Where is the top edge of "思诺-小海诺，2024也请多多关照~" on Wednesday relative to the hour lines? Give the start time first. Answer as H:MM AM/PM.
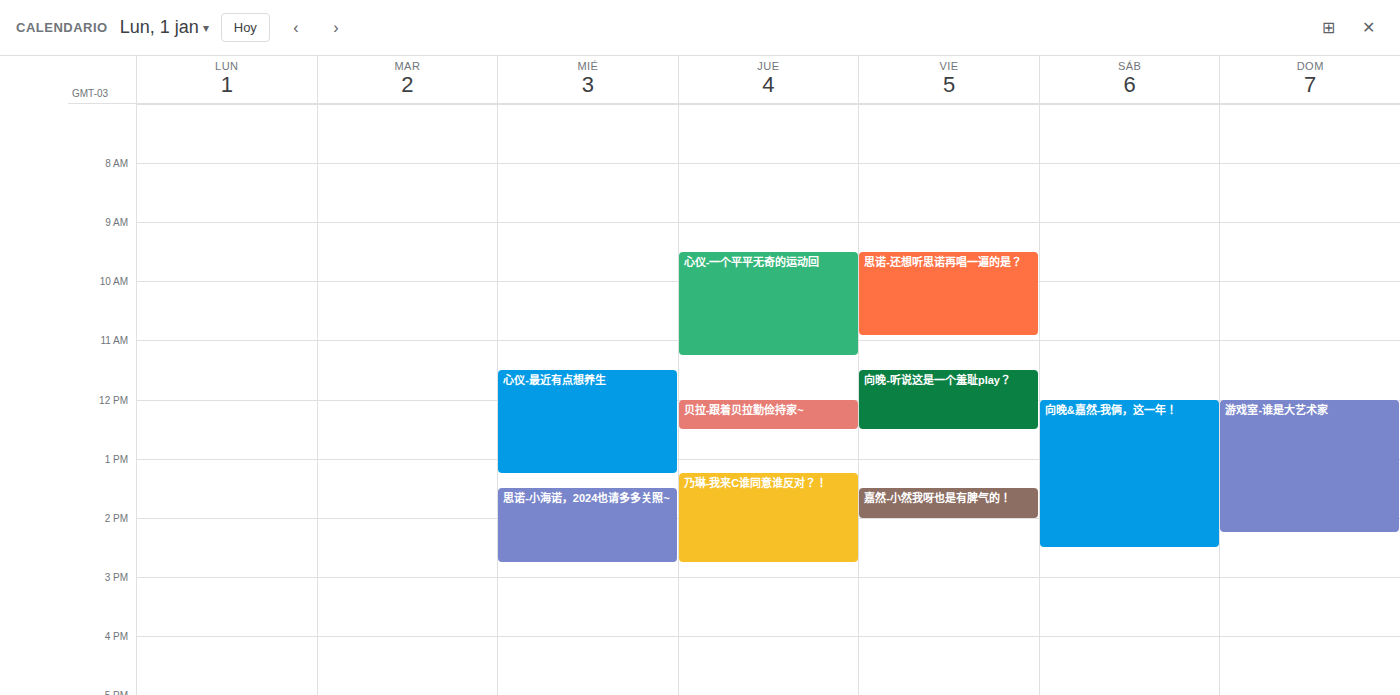
1:30 PM -- halfway between the 1 PM and 2 PM lines.